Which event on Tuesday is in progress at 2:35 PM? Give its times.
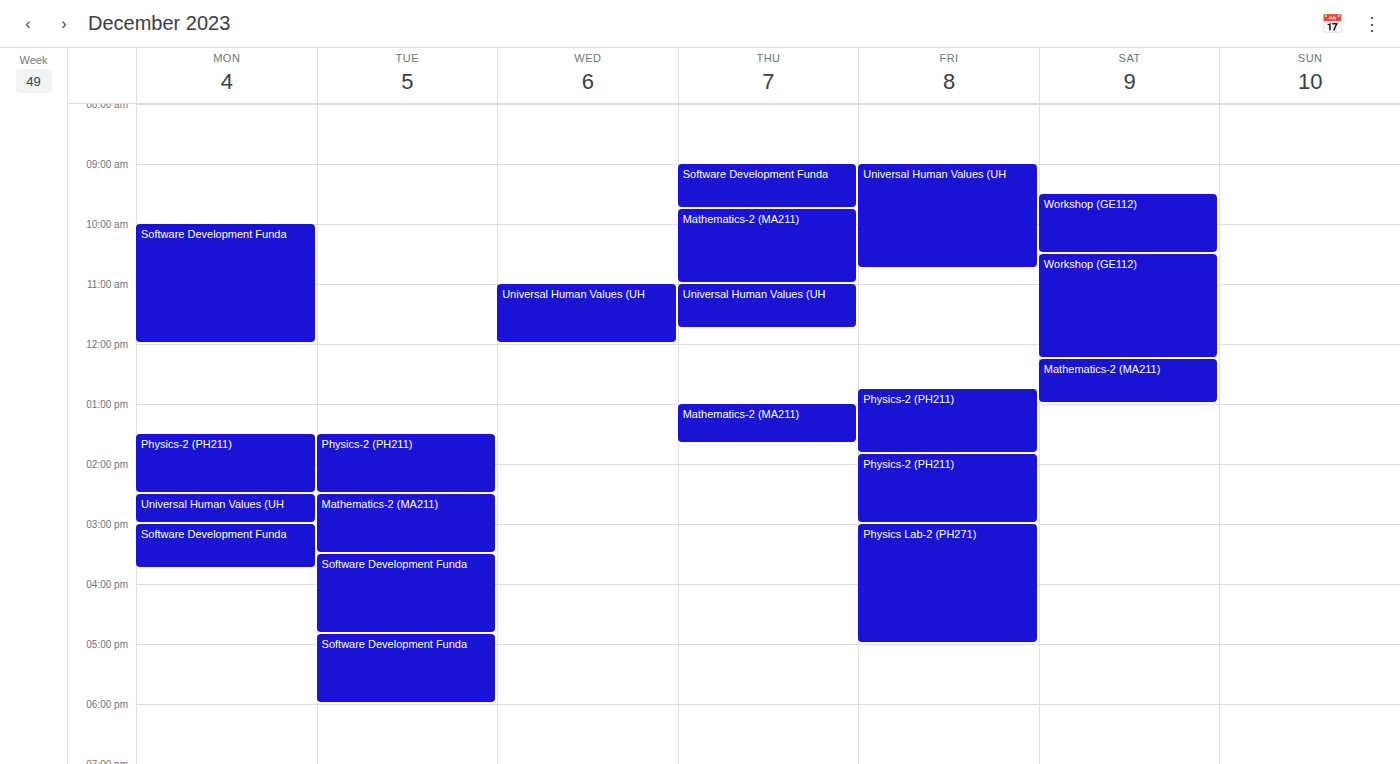
"Mathematics-2 (MA211)", 2:30 PM to 3:30 PM